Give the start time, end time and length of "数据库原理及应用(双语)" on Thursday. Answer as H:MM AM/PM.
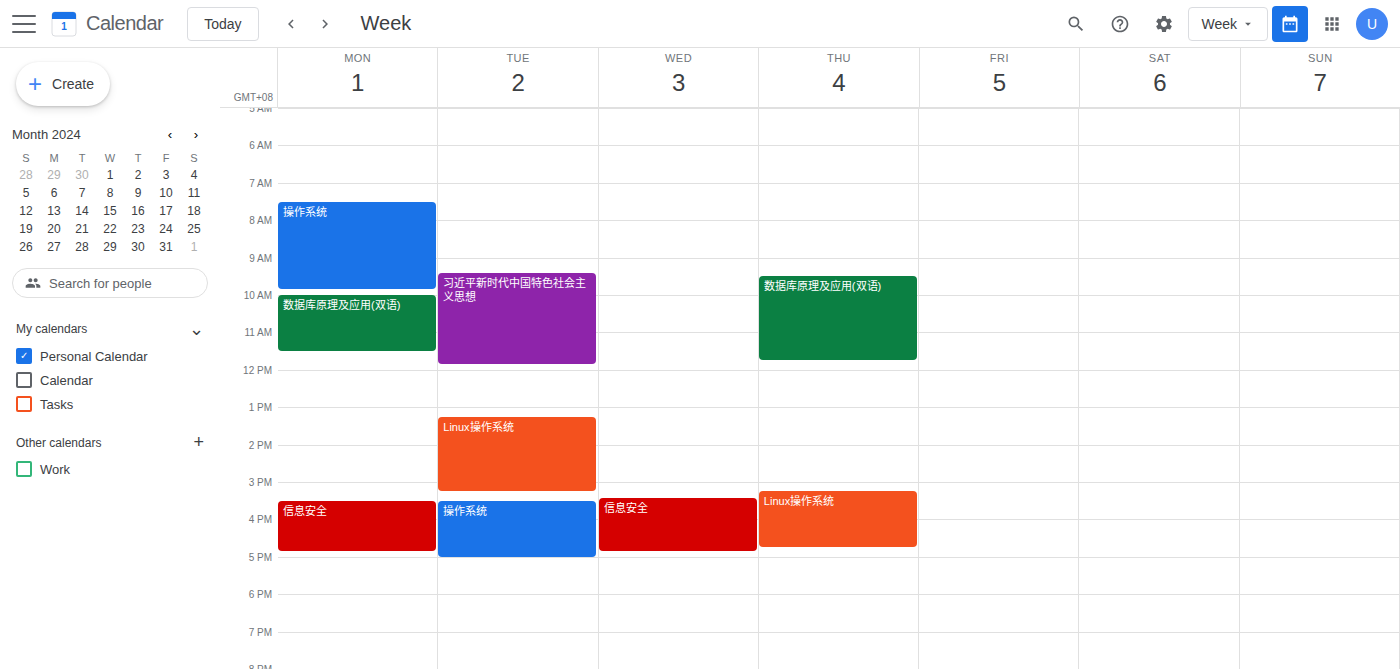
9:30 AM to 11:45 AM, 2 hours 15 minutes